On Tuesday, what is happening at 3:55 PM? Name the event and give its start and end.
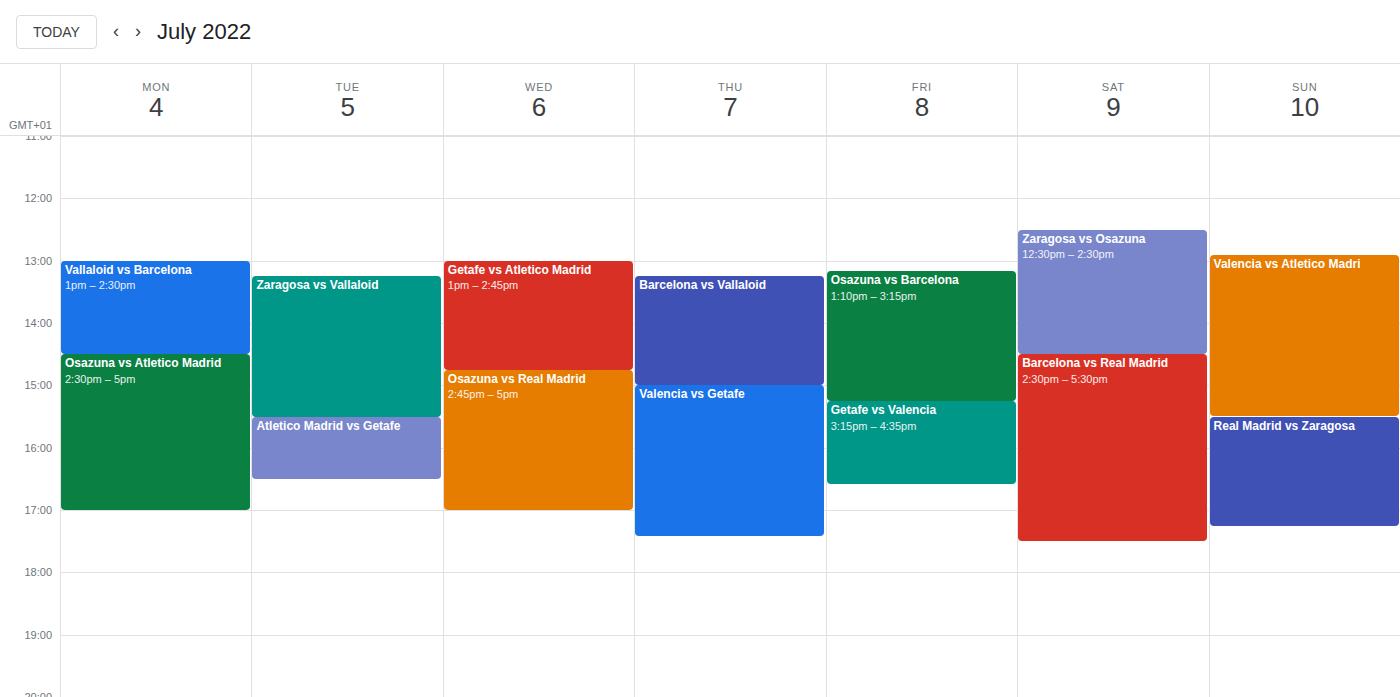
"Atletico Madrid vs Getafe", 3:30 PM to 4:30 PM